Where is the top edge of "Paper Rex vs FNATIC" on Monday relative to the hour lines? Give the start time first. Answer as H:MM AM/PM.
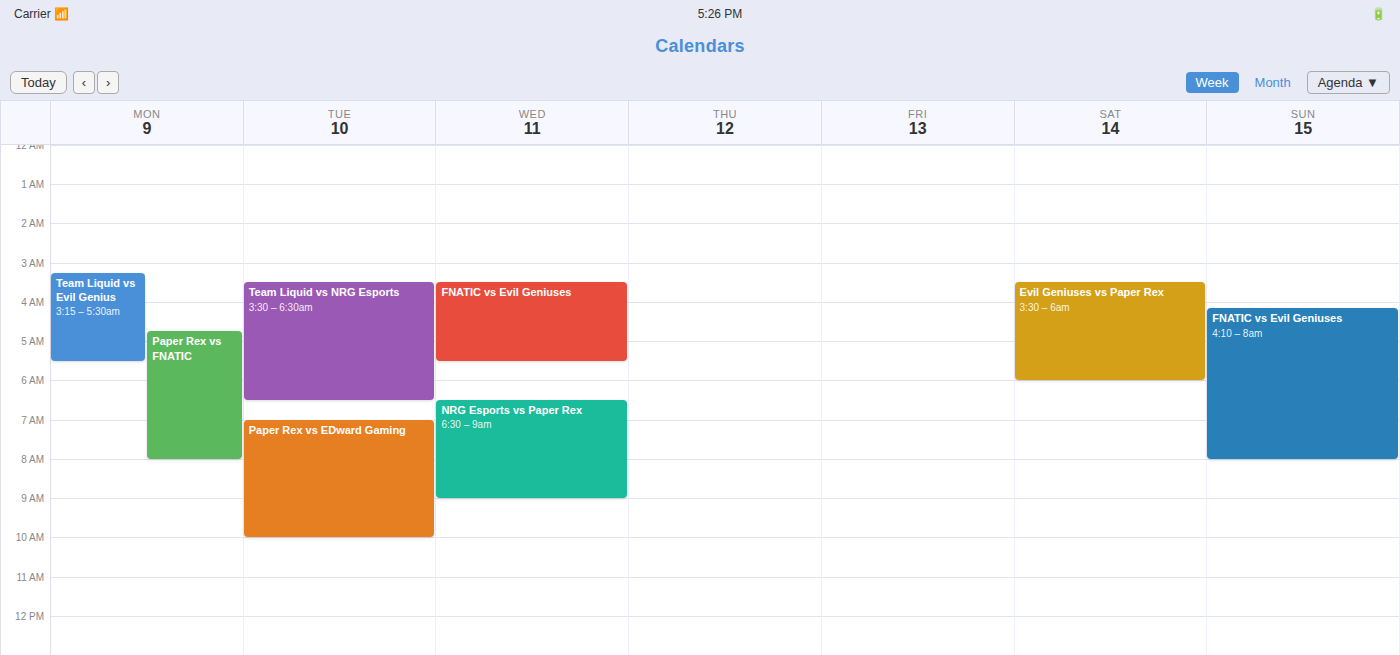
4:45 AM -- neither: three quarters of the way from the 4 AM line to the 5 AM line.